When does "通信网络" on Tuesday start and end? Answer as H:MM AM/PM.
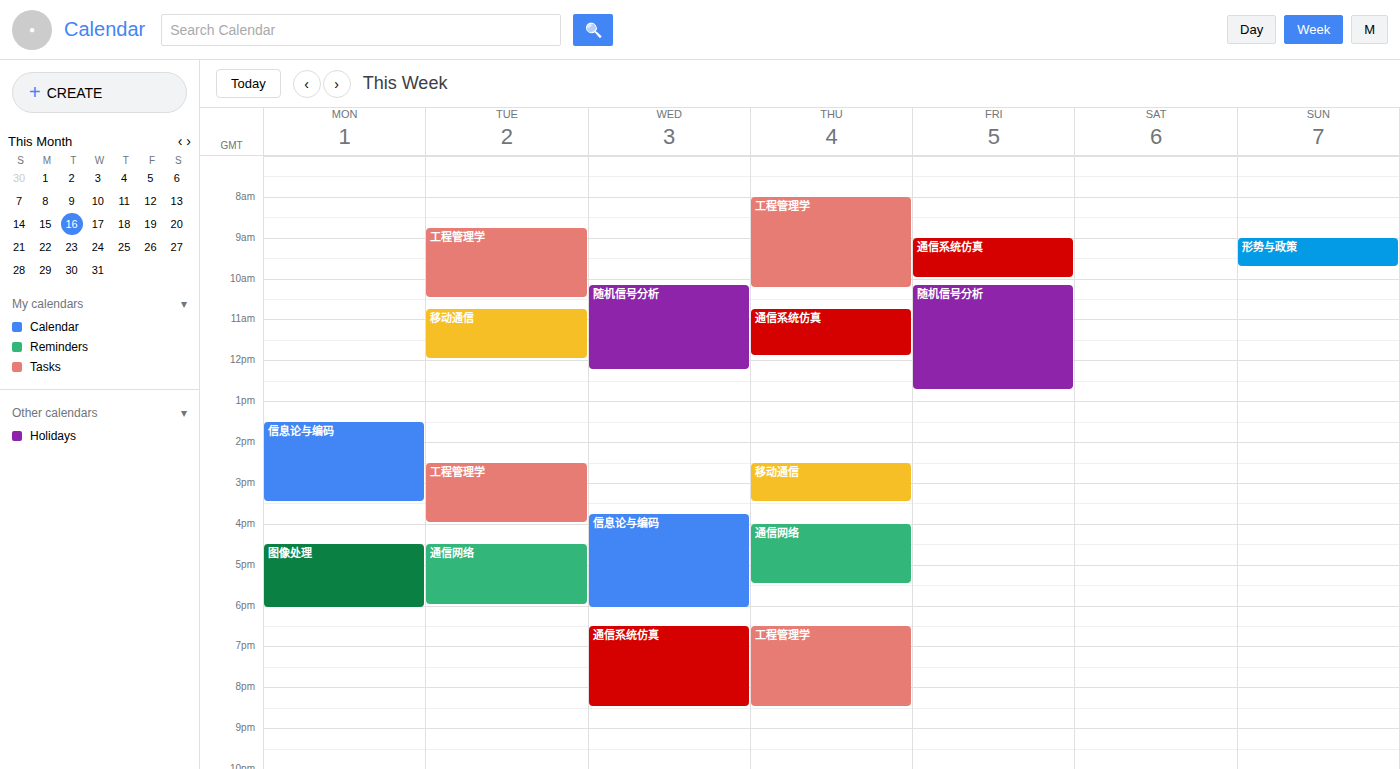
4:30 PM to 6:00 PM